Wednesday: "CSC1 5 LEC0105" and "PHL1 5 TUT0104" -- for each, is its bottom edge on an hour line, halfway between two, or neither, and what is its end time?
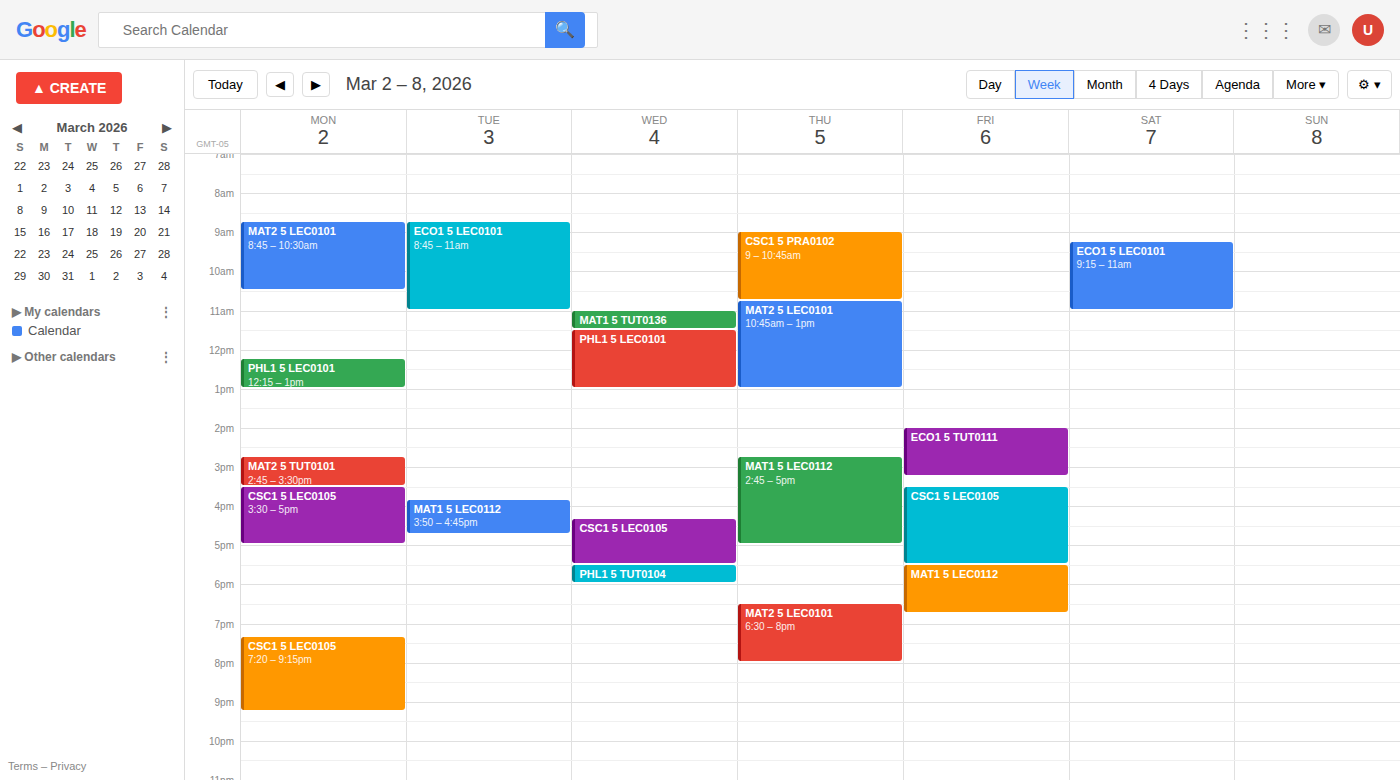
"CSC1 5 LEC0105": 5:30 PM, halfway between the 5 PM and 6 PM lines. "PHL1 5 TUT0104": 6:00 PM, exactly on the 6 PM line.